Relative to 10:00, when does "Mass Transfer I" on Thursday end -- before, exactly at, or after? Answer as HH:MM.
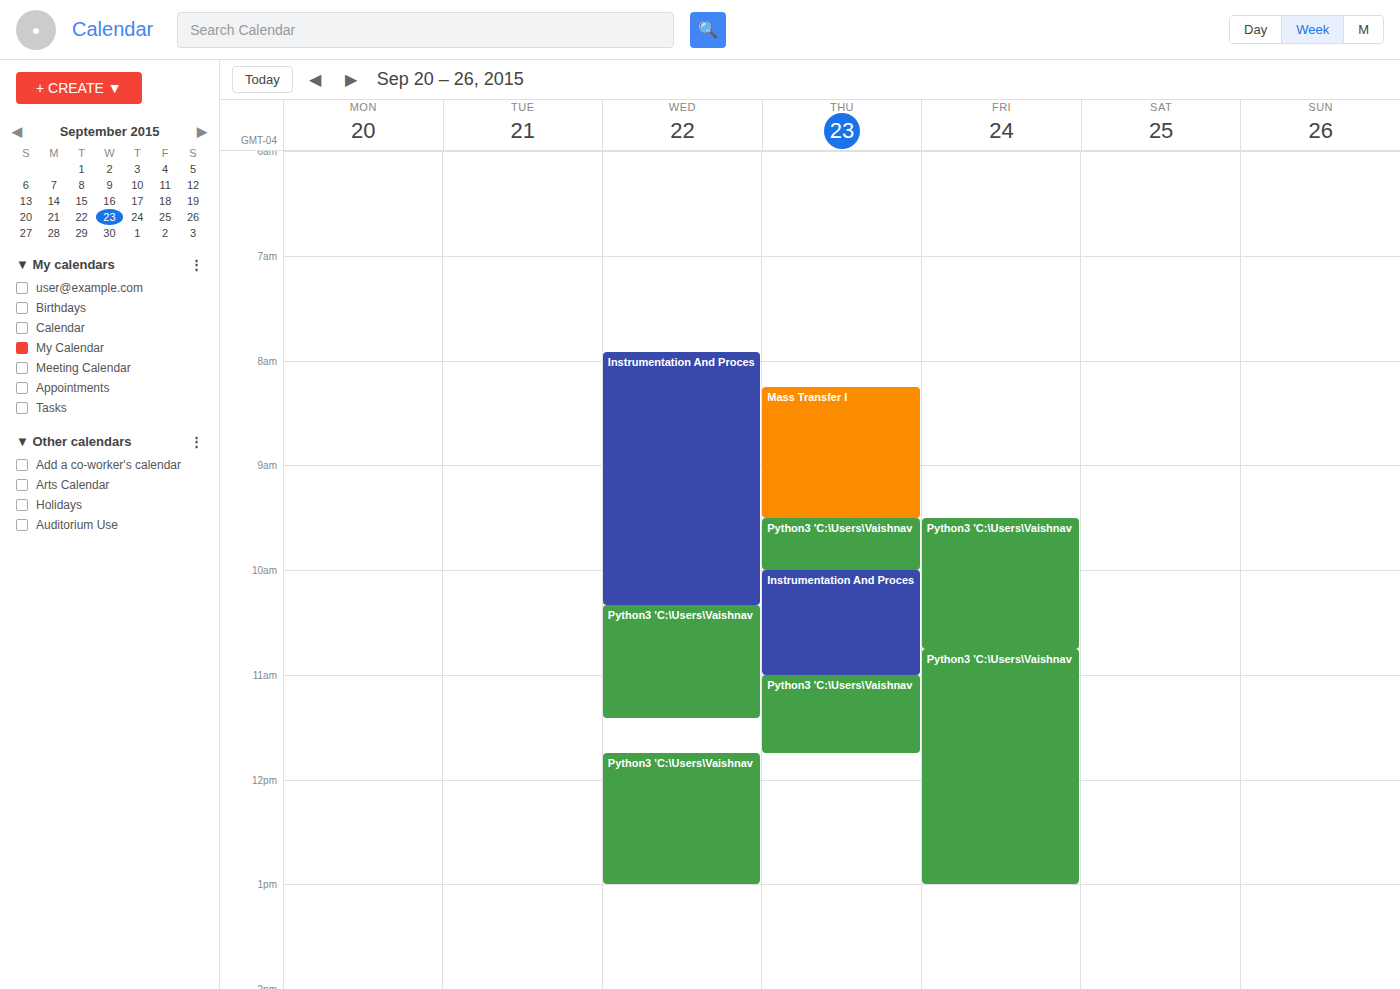
09:30 -- before 10:00, 30 minutes above the 10:00 line.